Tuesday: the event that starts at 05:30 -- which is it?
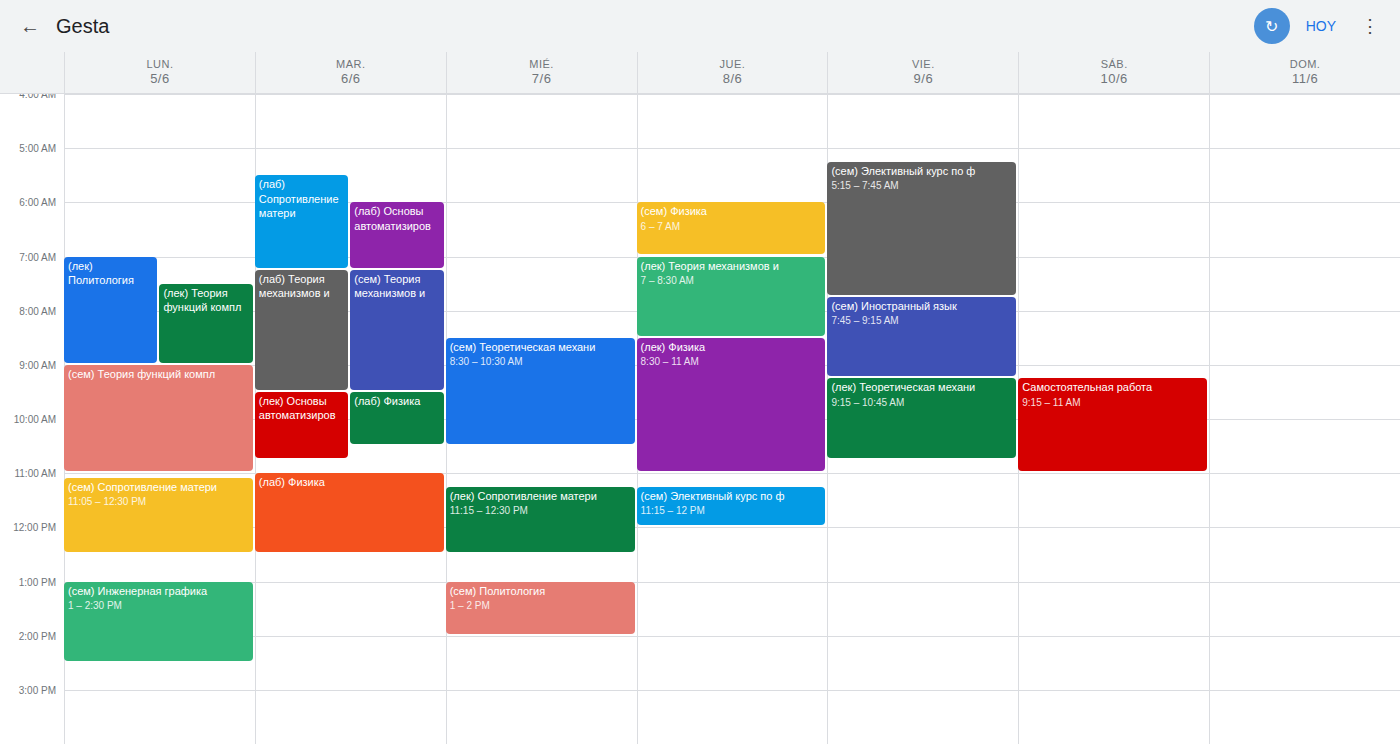
"(лаб) Сопротивление матери"